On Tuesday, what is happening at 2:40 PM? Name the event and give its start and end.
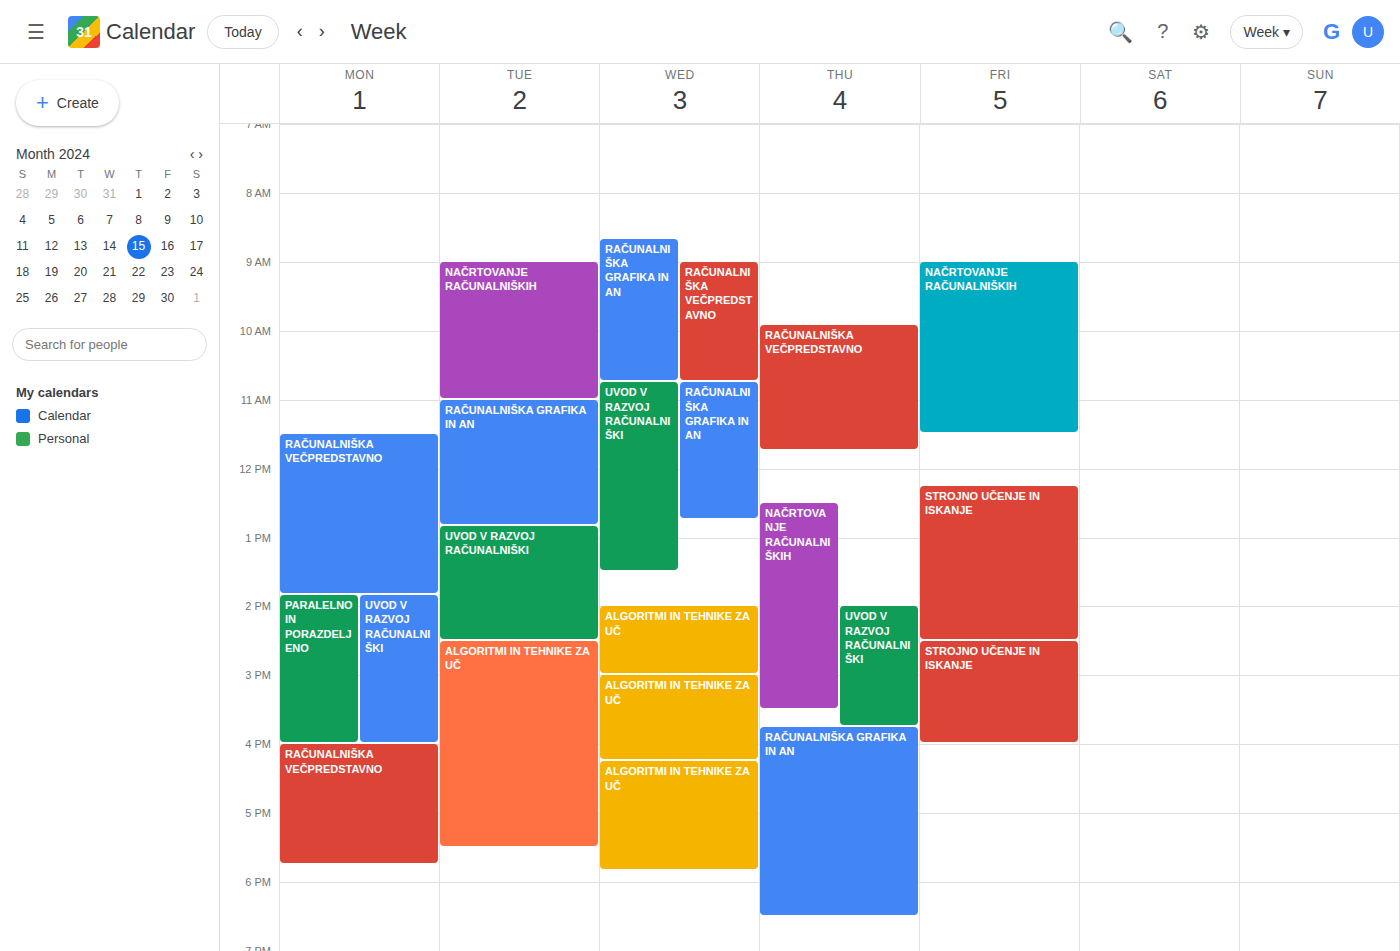
"ALGORITMI IN TEHNIKE ZA UČ", 2:30 PM to 5:30 PM